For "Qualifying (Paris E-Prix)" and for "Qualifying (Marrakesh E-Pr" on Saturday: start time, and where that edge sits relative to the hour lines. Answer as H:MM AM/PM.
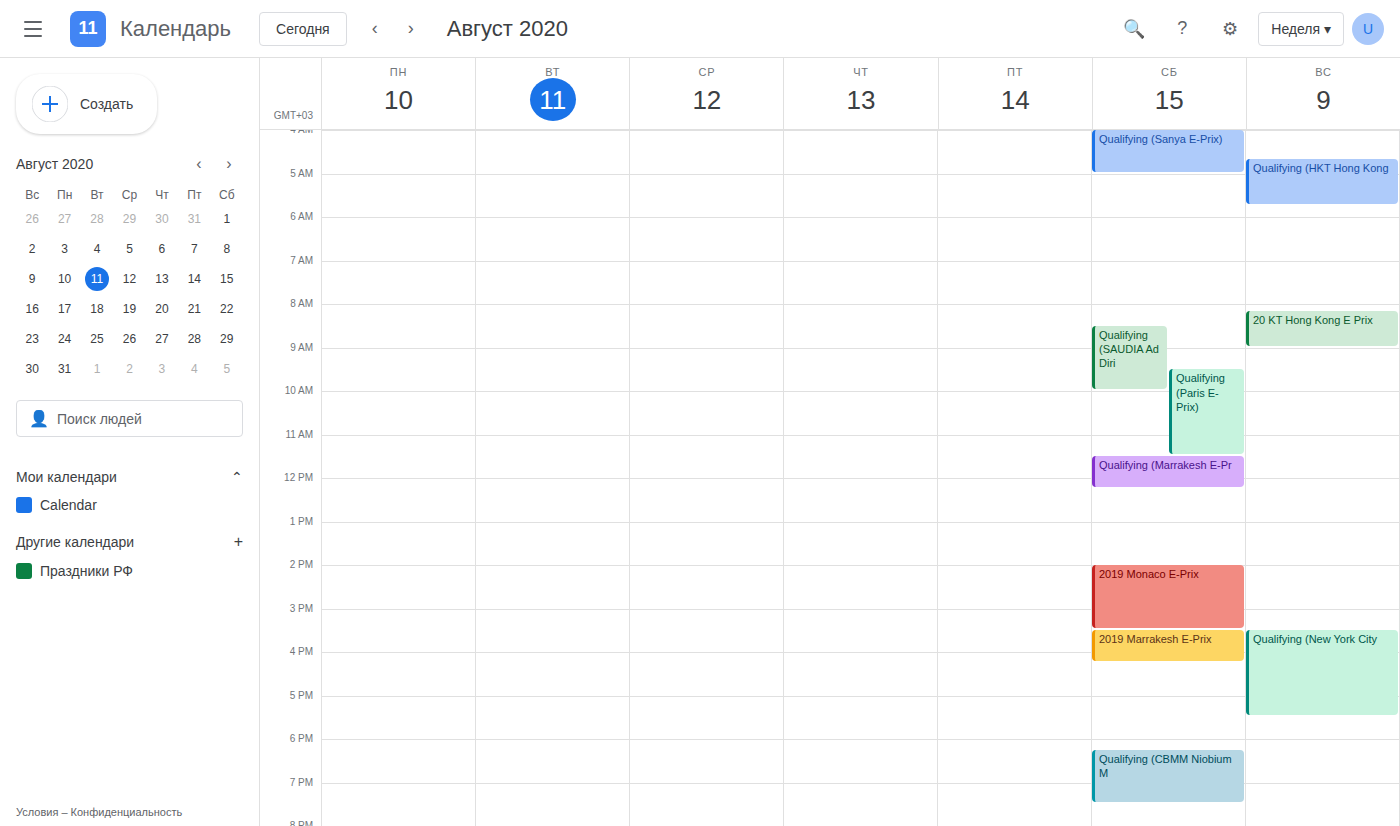
"Qualifying (Paris E-Prix)": 9:30 AM, halfway between the 9 AM and 10 AM lines. "Qualifying (Marrakesh E-Pr": 11:30 AM, halfway between the 11 AM and 12 PM lines.